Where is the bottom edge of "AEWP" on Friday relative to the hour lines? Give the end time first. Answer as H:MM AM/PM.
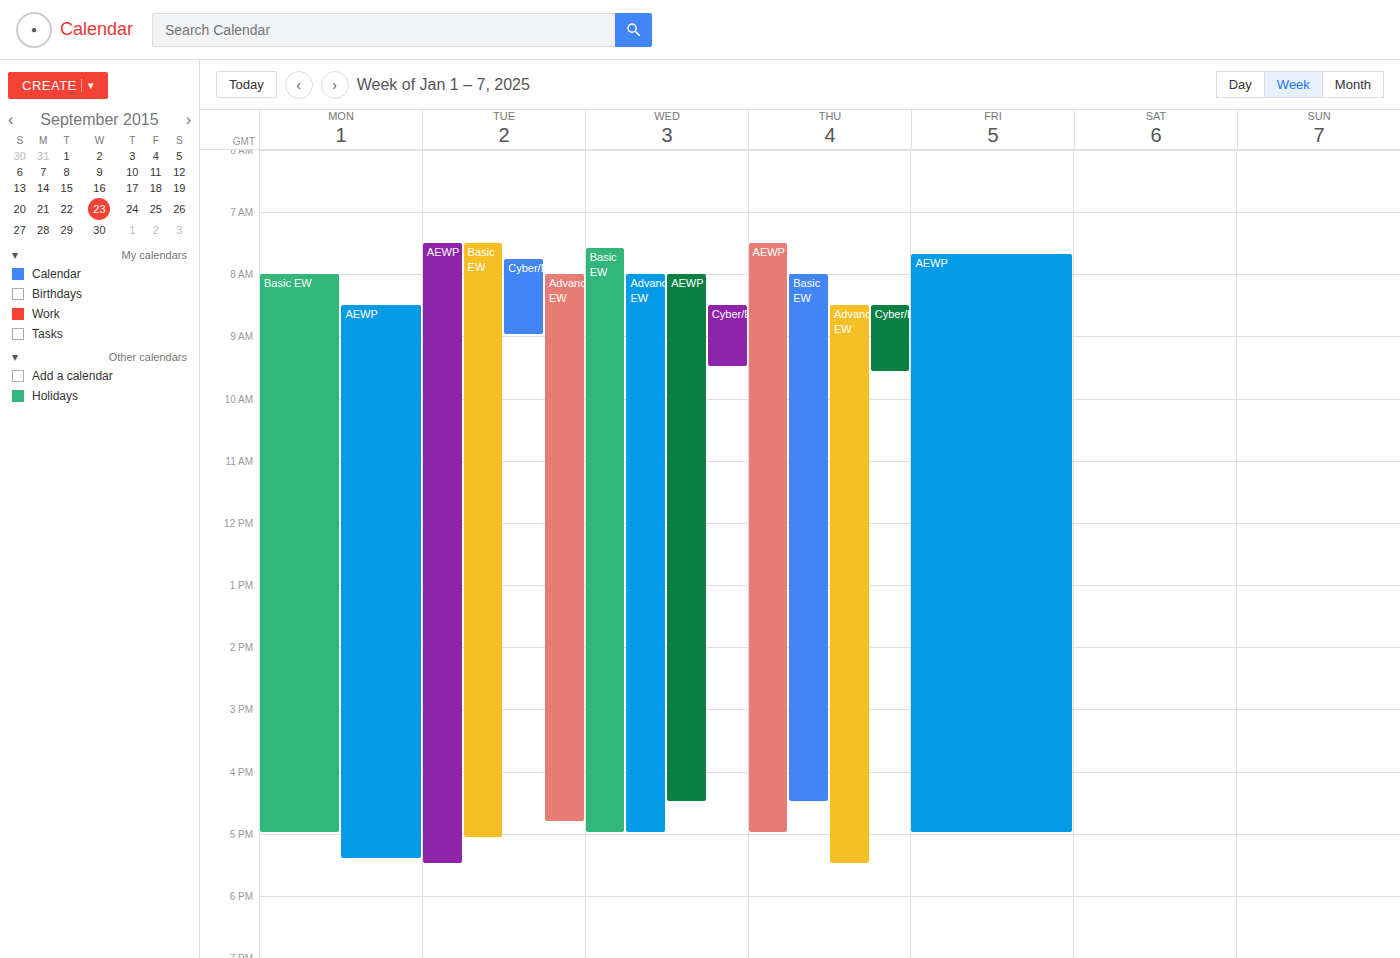
5:00 PM -- exactly on the 5 PM line.